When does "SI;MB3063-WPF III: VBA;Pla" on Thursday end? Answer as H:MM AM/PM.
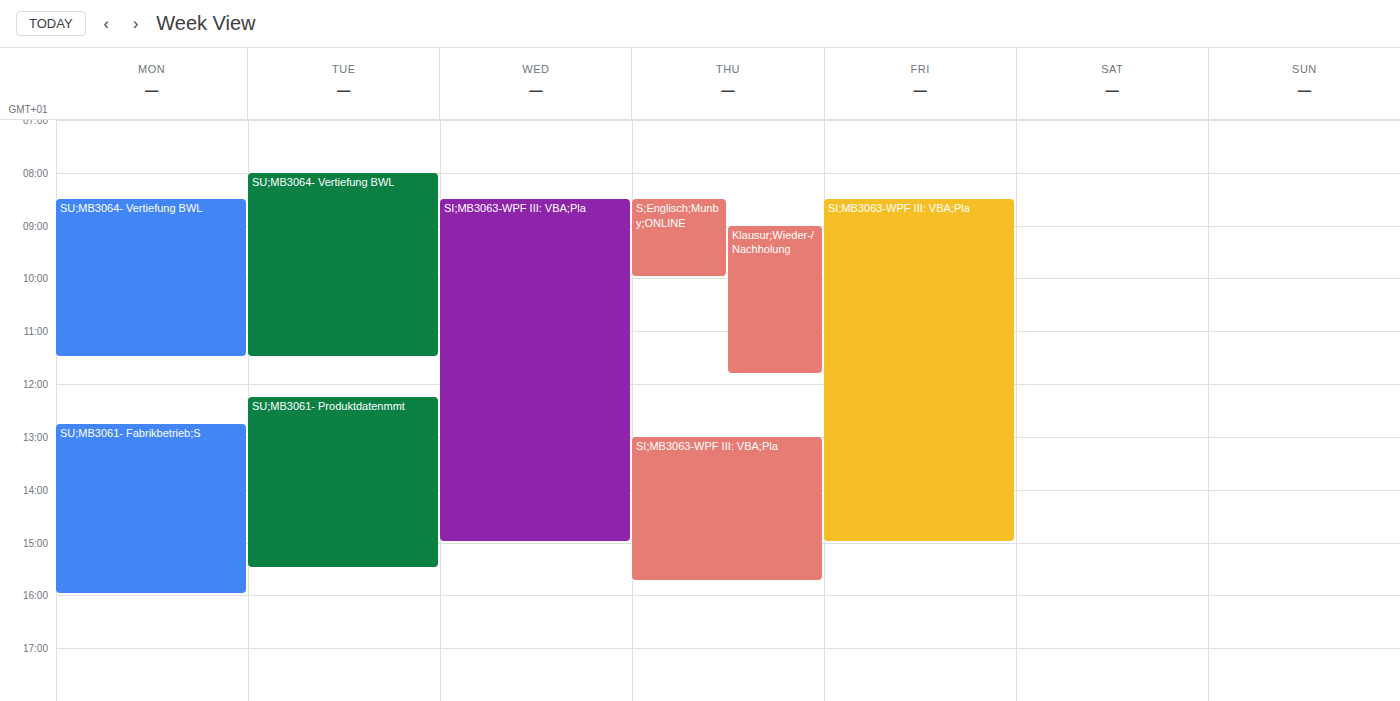
3:45 PM